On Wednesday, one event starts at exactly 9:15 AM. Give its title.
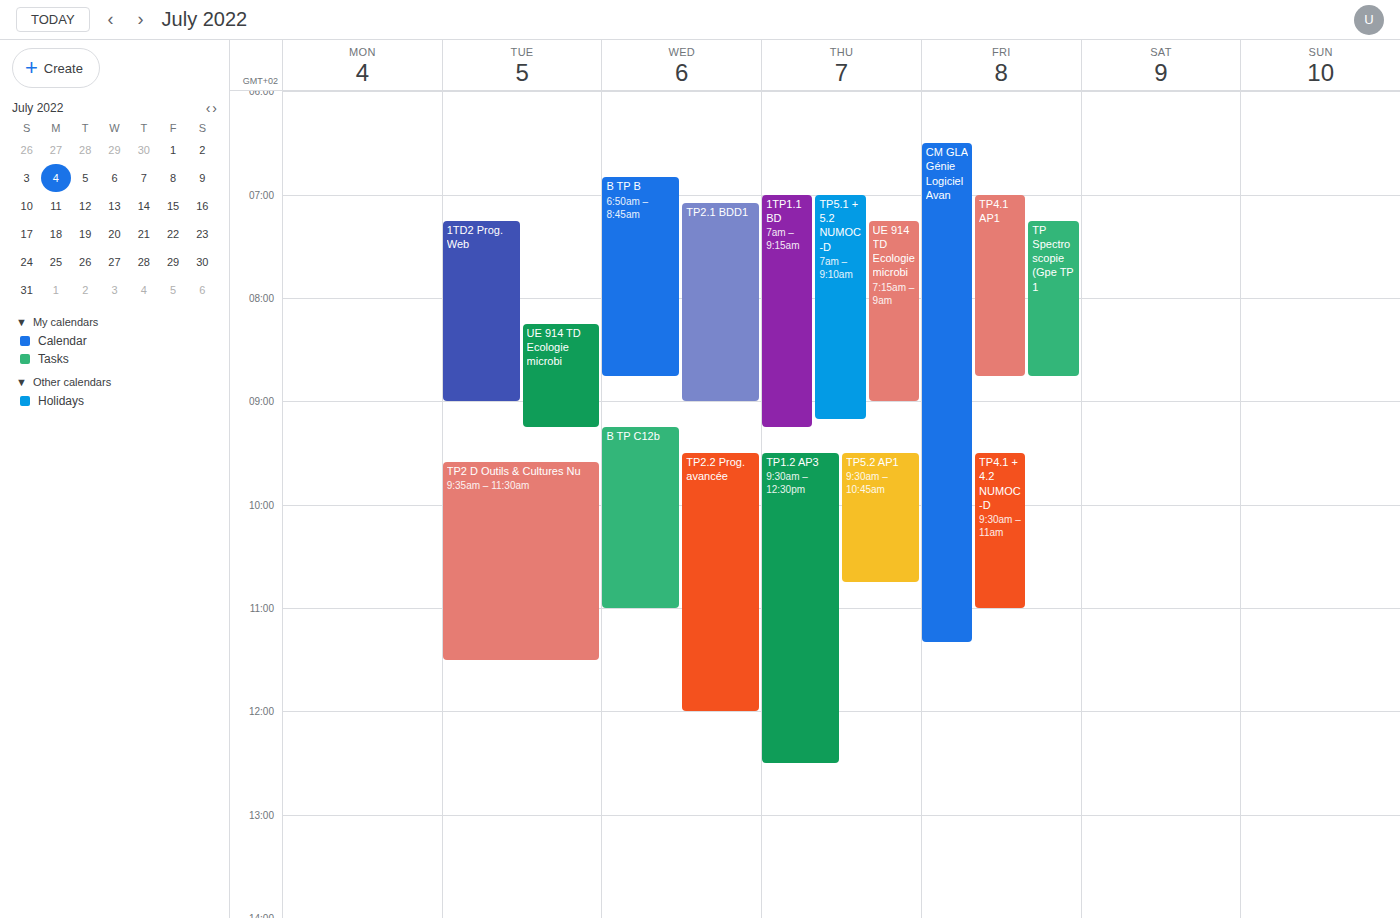
"B TP C12b"